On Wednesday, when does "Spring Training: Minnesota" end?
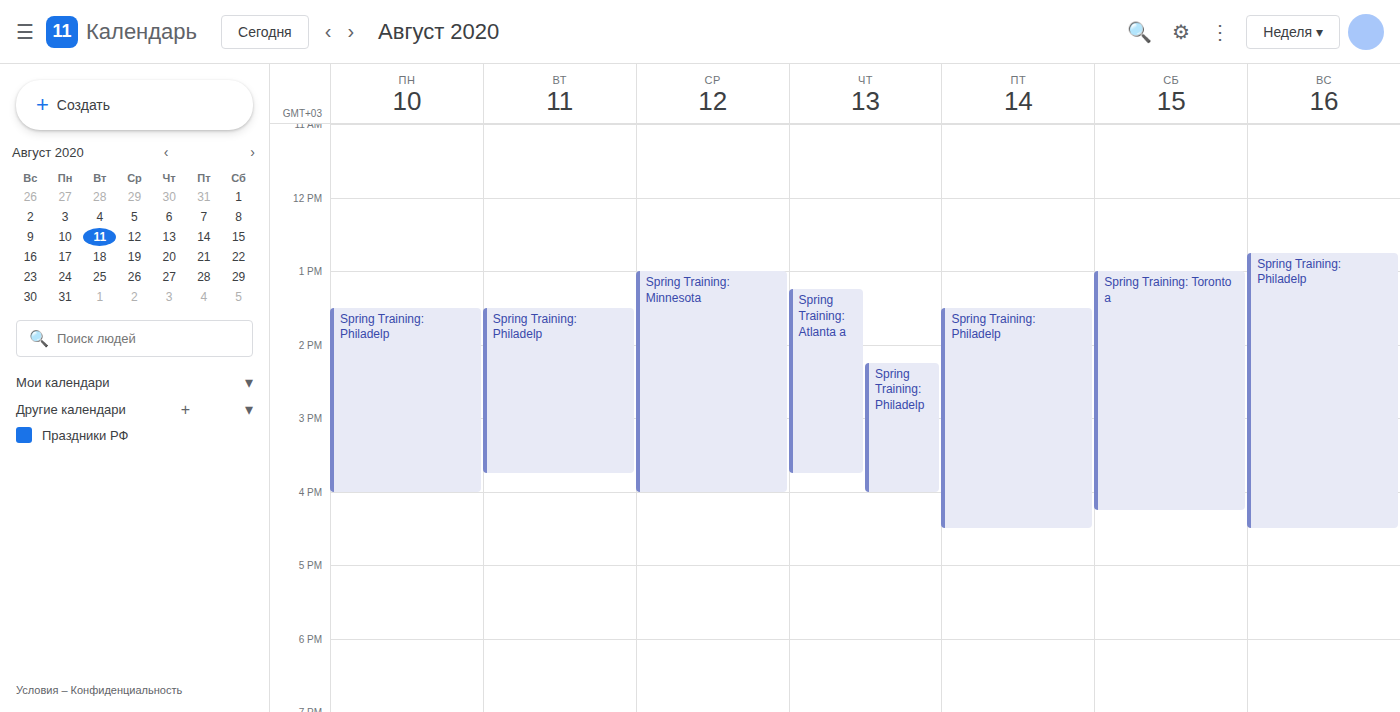
4:00 PM